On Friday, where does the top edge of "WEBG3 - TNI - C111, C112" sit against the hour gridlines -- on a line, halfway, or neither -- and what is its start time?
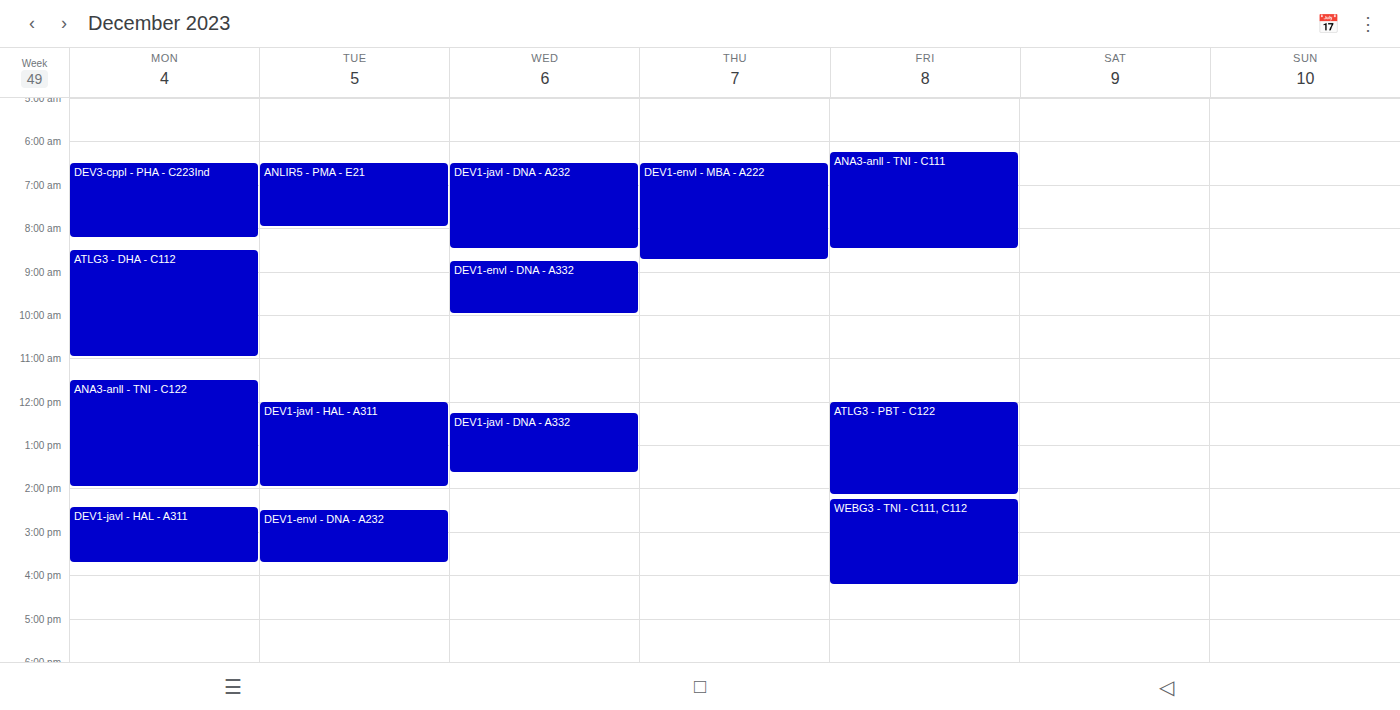
14:15 -- neither: a quarter of the way from the 14:00 line to the 15:00 line.